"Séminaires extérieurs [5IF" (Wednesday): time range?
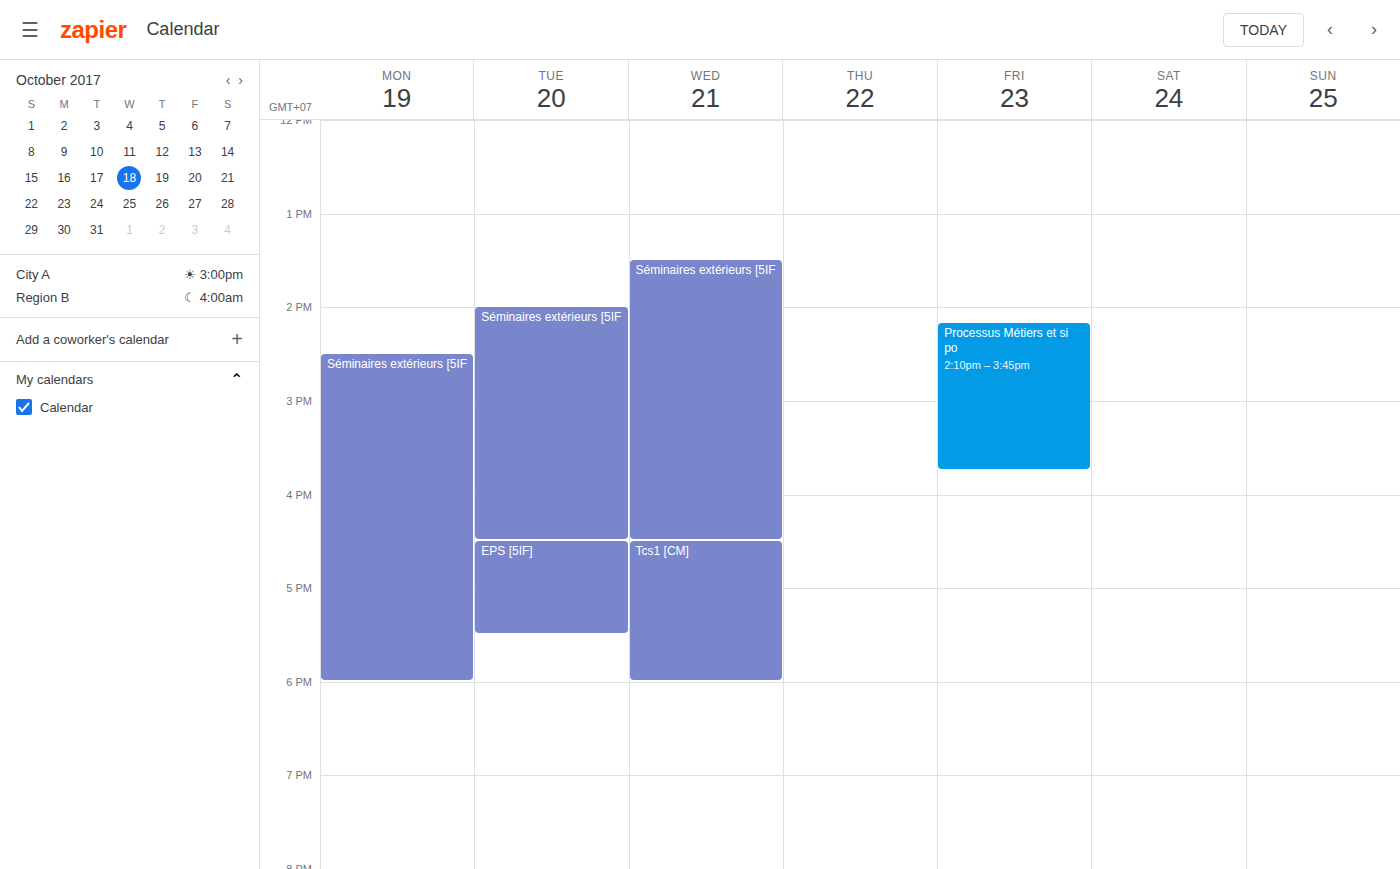
1:30 PM to 4:30 PM